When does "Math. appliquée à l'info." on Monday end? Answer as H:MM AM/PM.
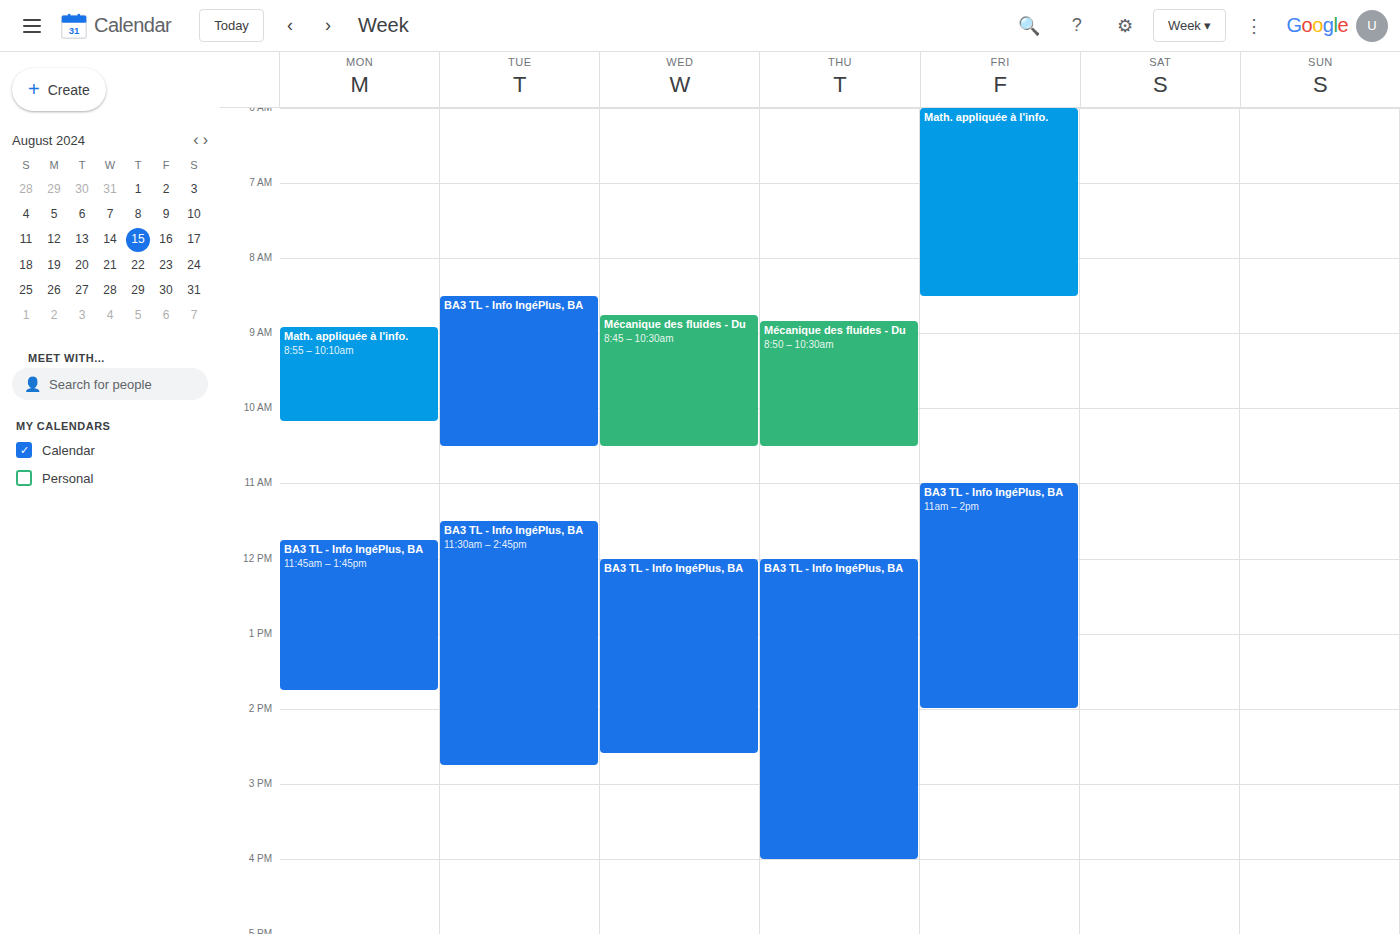
10:10 AM